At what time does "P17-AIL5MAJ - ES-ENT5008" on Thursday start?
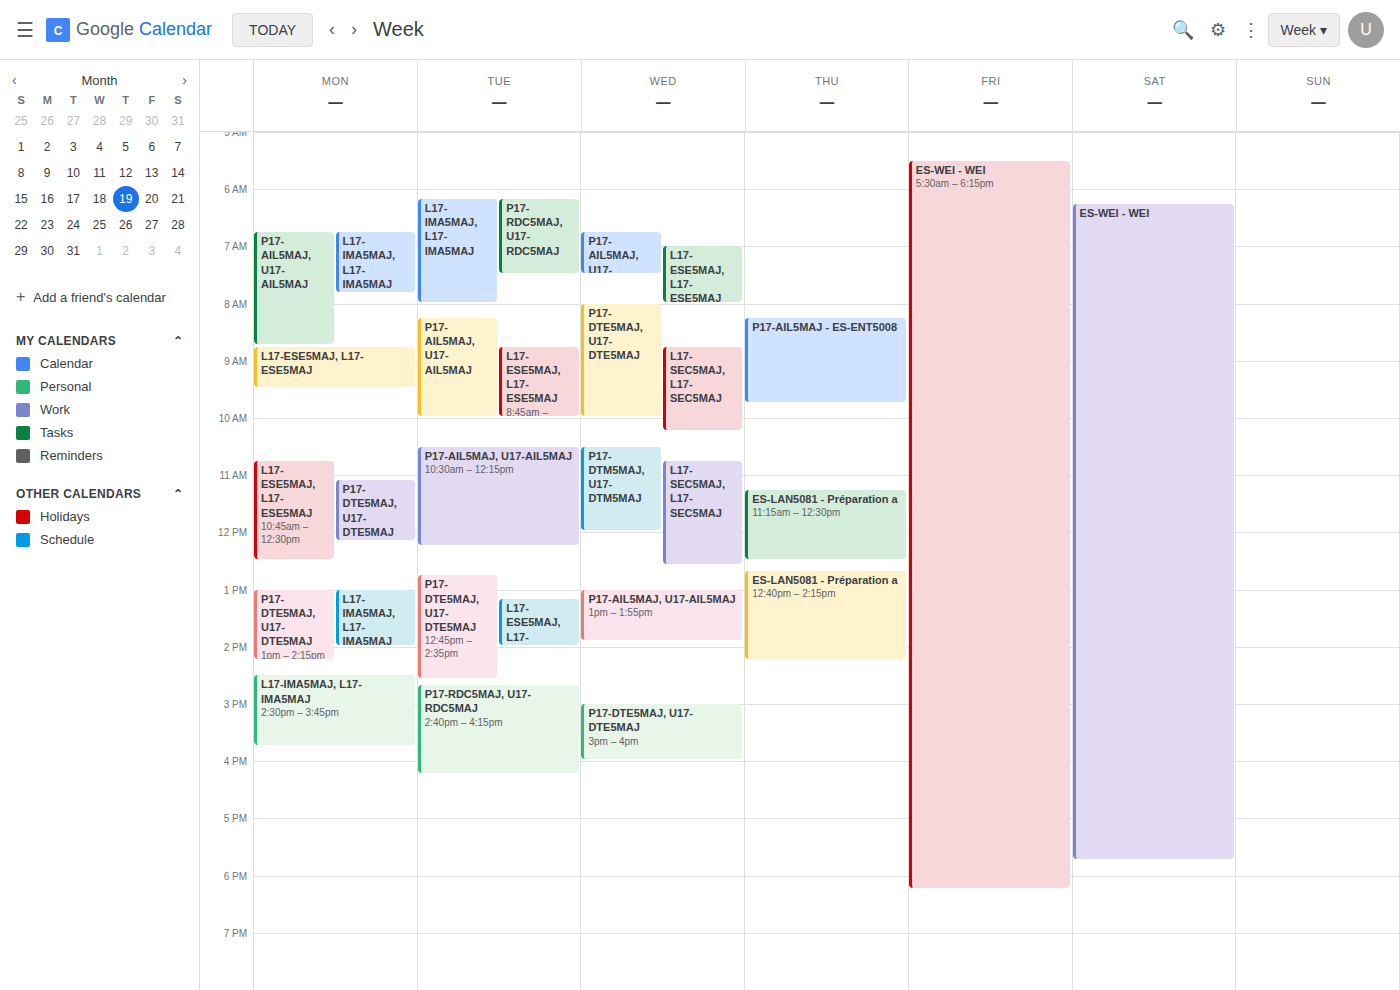
8:15 AM